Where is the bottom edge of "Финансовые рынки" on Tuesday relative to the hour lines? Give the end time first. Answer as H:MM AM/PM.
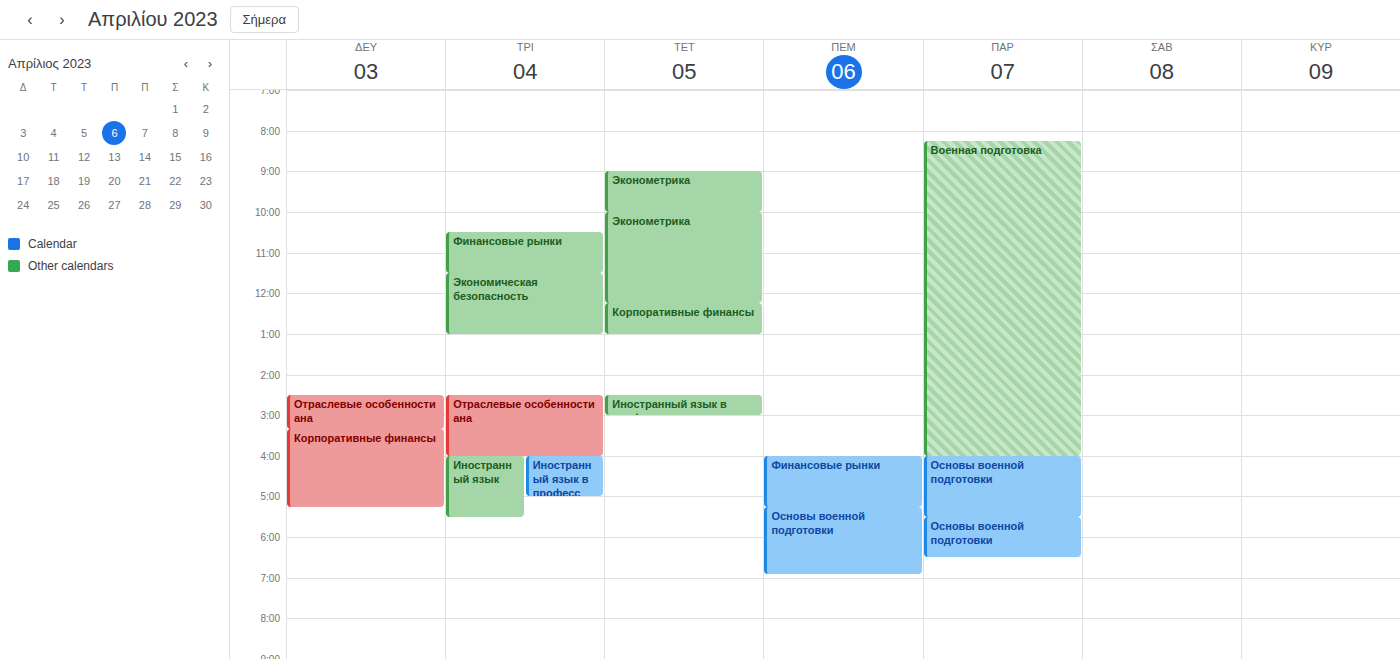
11:30 AM -- halfway between the 11 AM and 12 PM lines.